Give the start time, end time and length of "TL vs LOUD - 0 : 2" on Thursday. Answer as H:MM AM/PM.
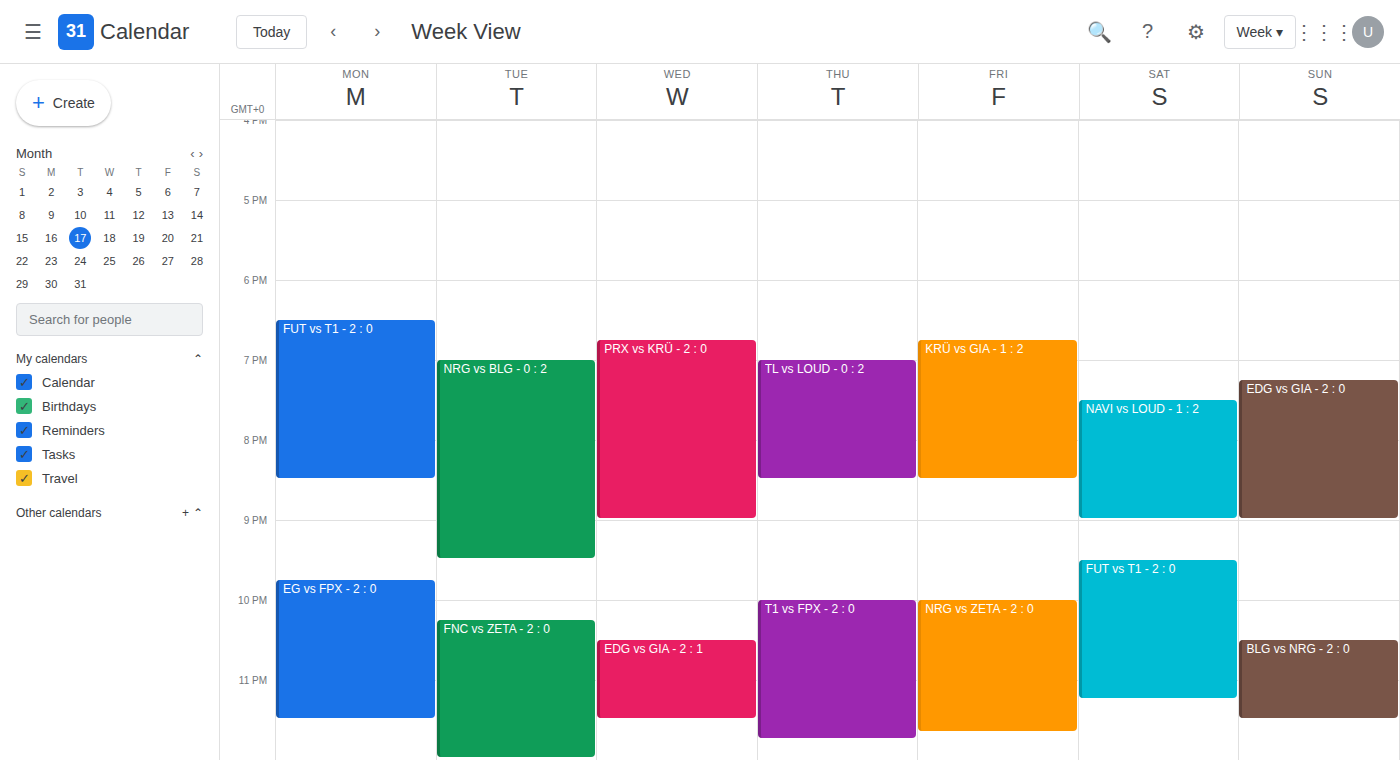
7:00 PM to 8:30 PM, 1 hour 30 minutes